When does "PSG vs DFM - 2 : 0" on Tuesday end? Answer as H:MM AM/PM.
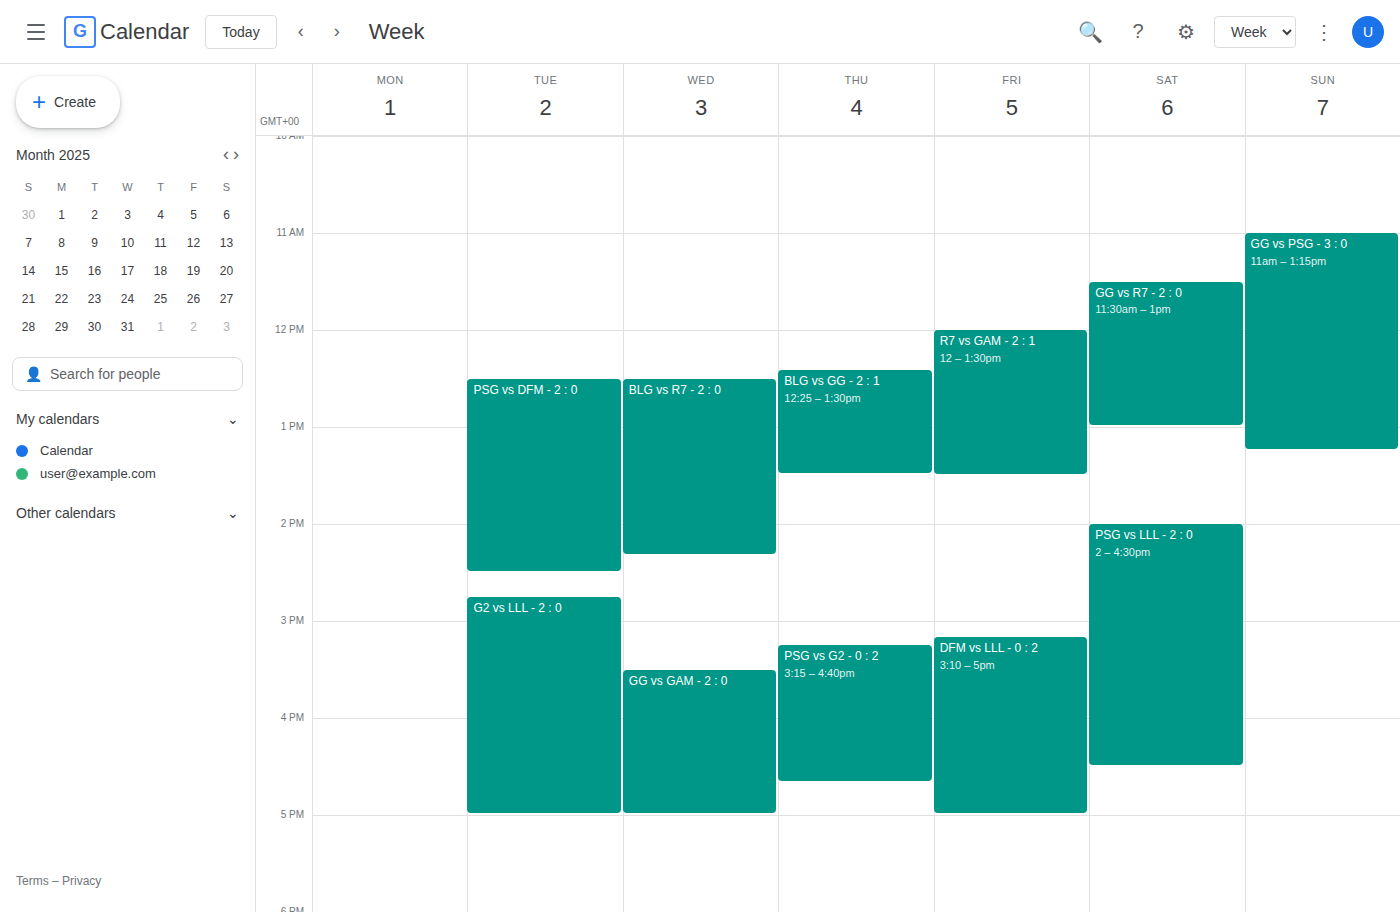
2:30 PM